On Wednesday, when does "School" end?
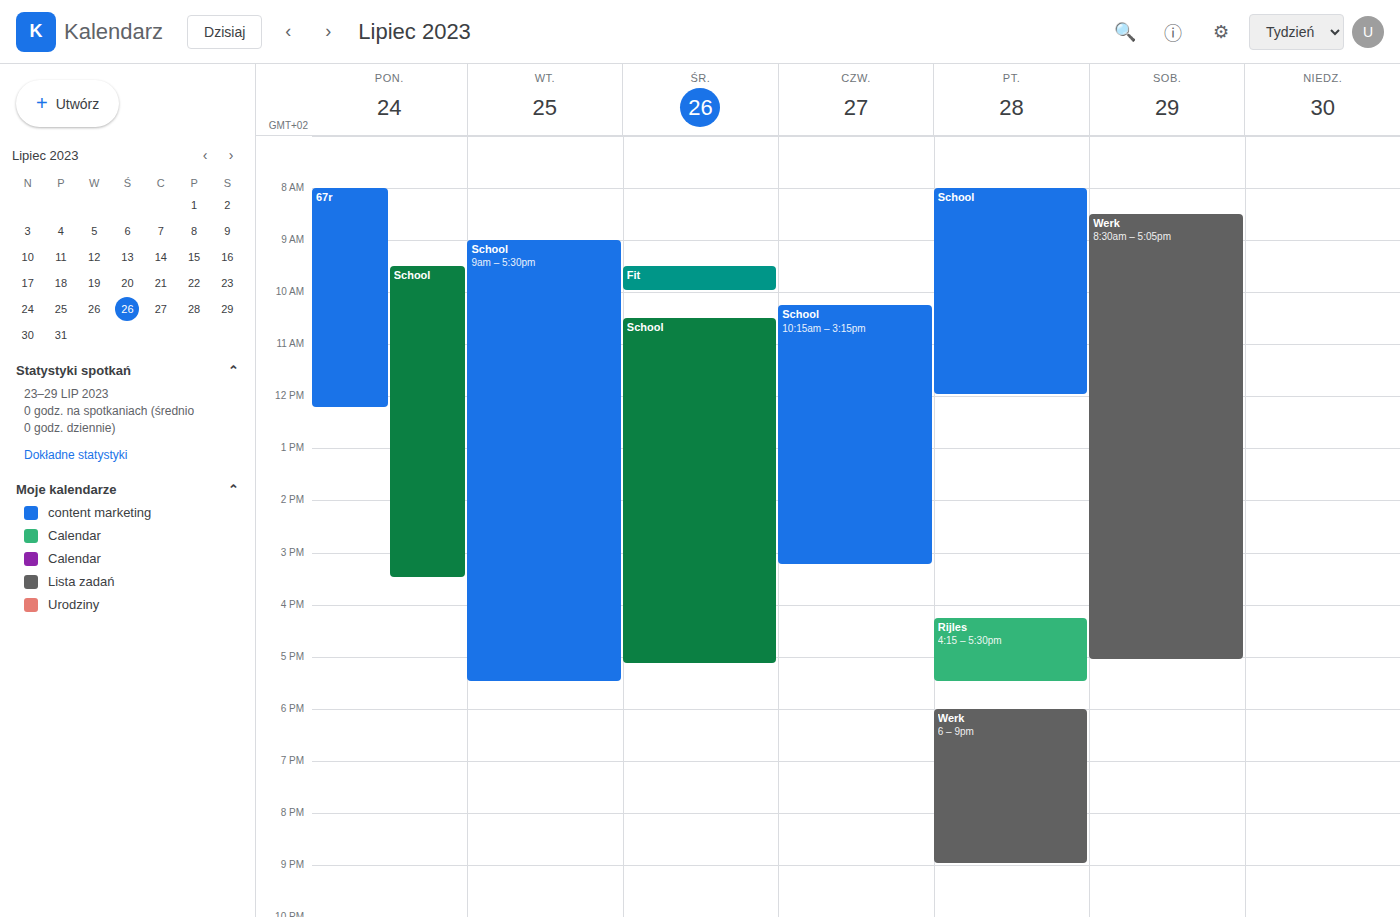
17:10